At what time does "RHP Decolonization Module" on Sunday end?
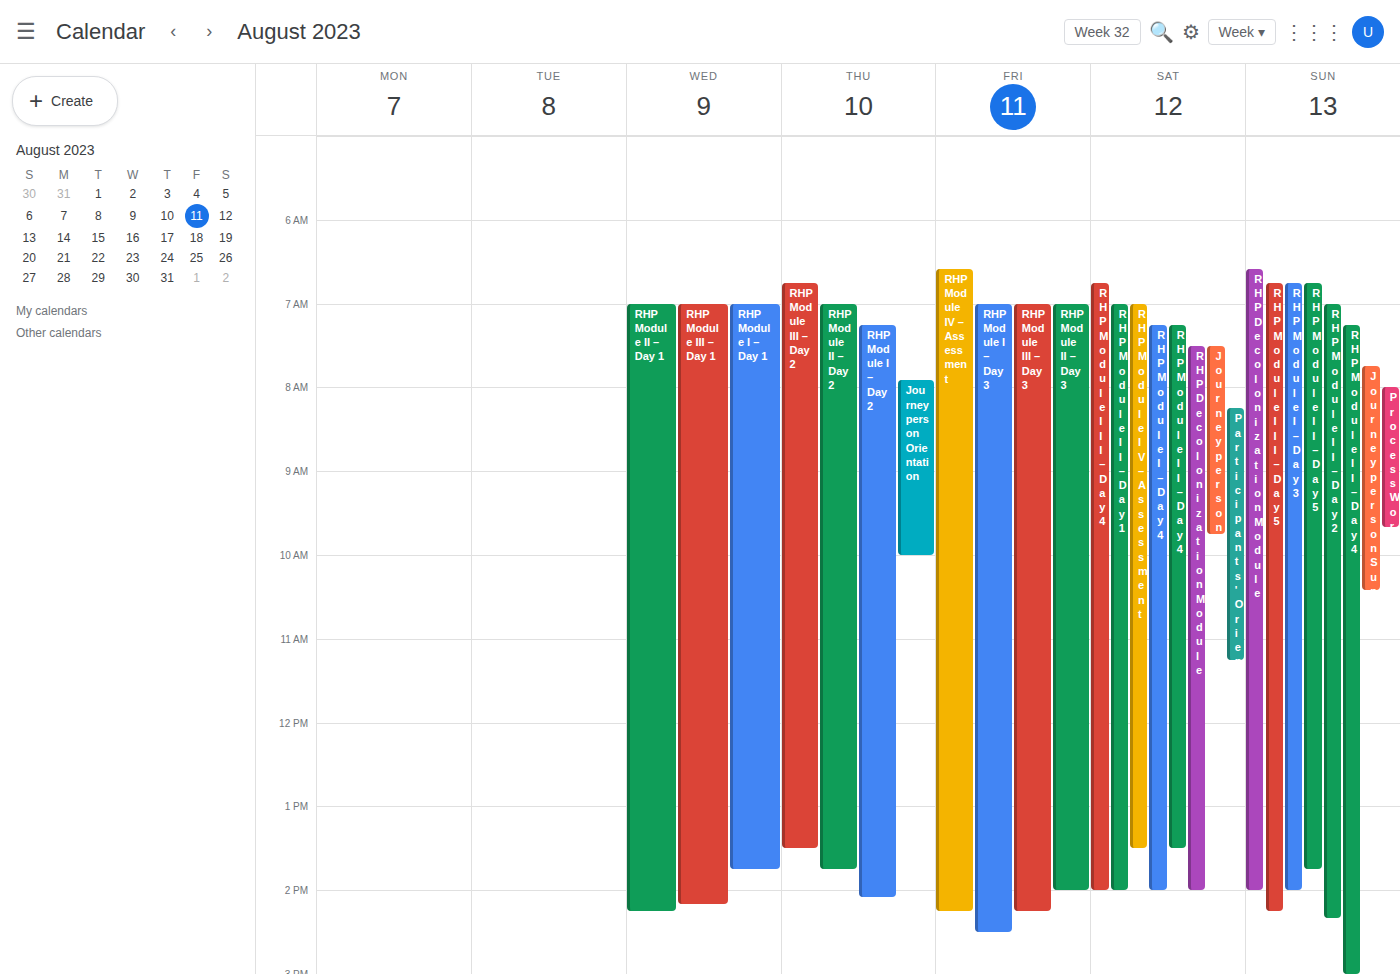
2:00 PM